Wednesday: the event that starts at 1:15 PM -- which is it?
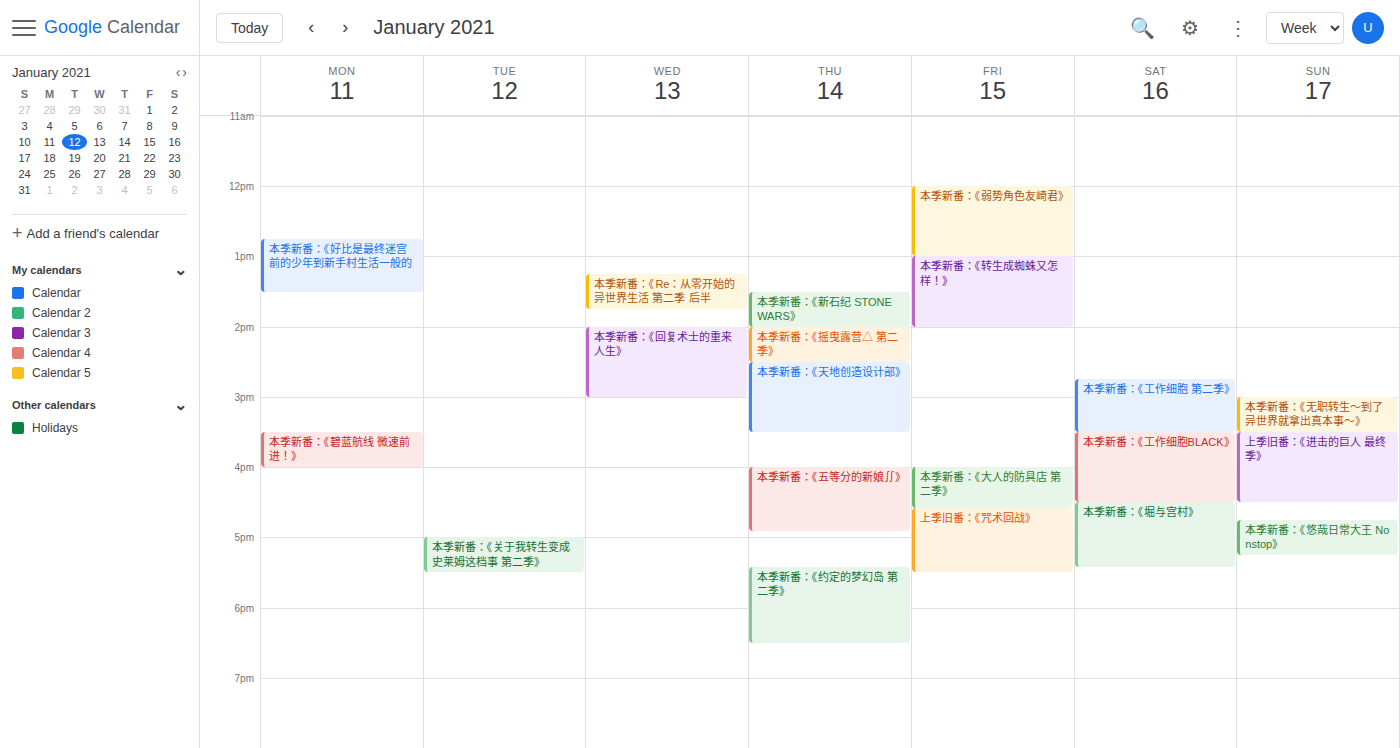
"本季新番：《Re：从零开始的异世界生活 第二季 后半"